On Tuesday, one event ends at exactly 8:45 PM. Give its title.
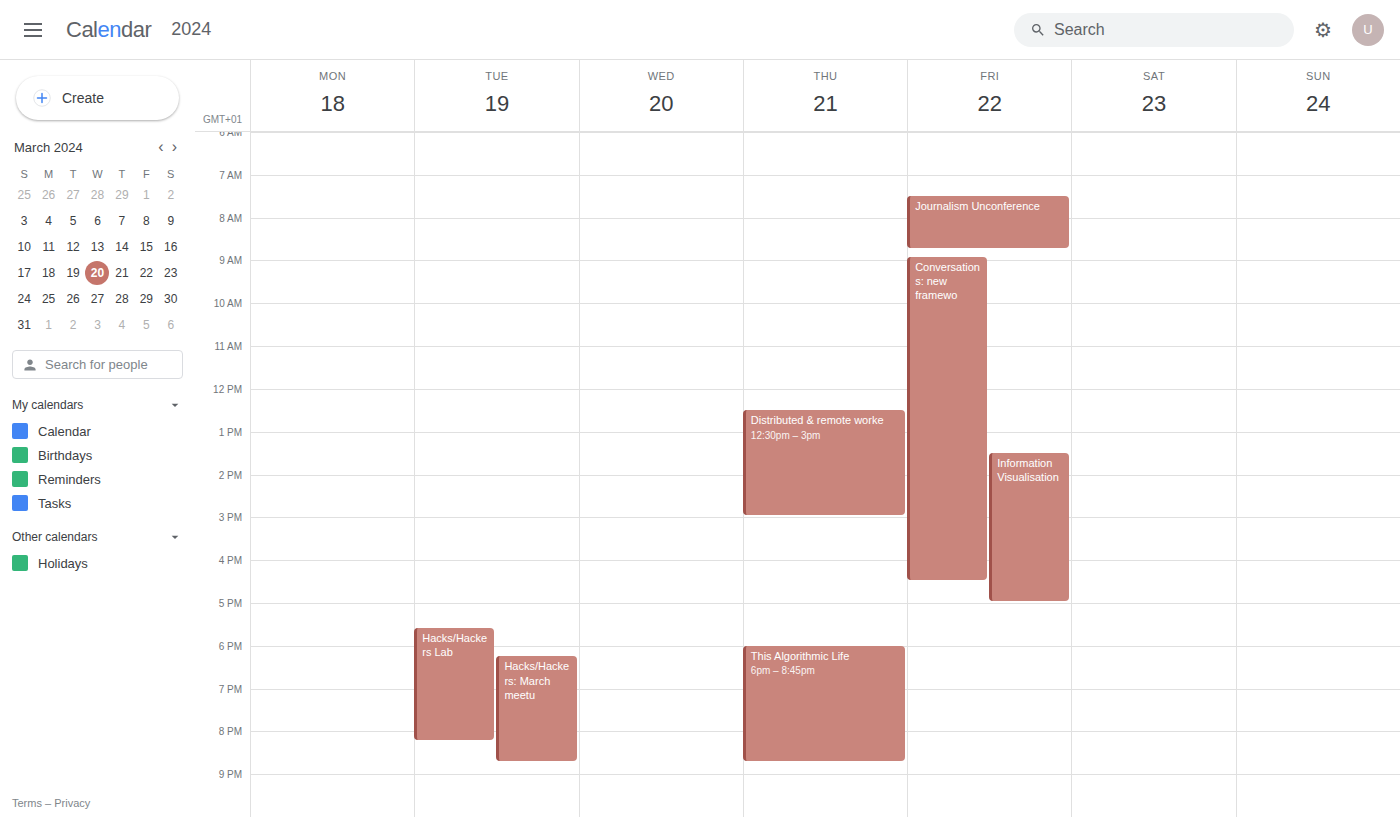
"Hacks/Hackers: March meetu"